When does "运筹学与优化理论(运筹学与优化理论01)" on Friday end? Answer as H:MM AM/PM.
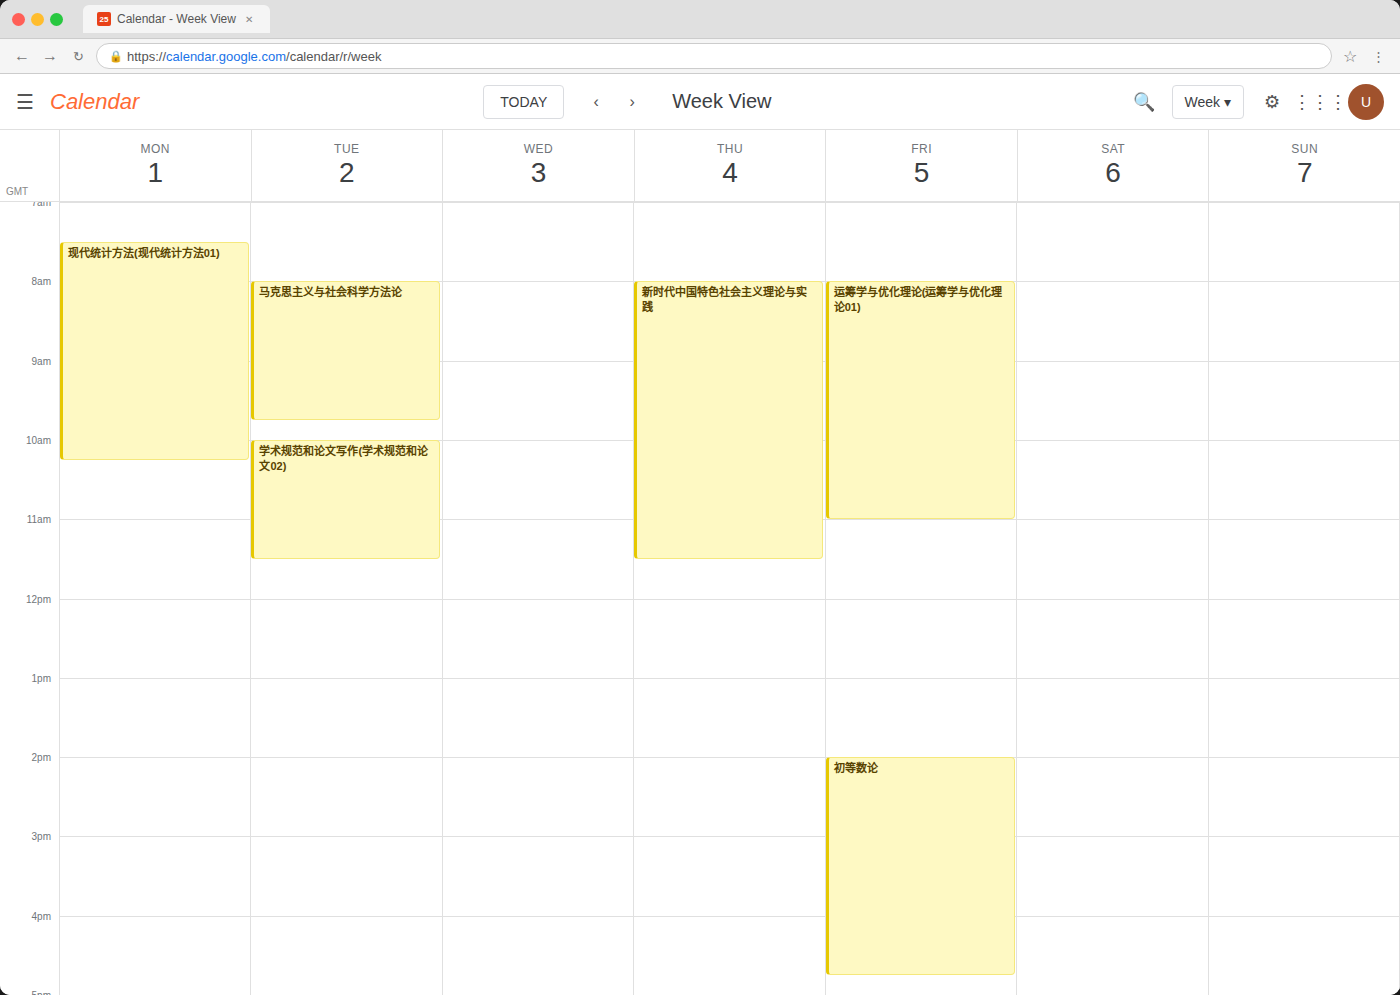
11:00 AM